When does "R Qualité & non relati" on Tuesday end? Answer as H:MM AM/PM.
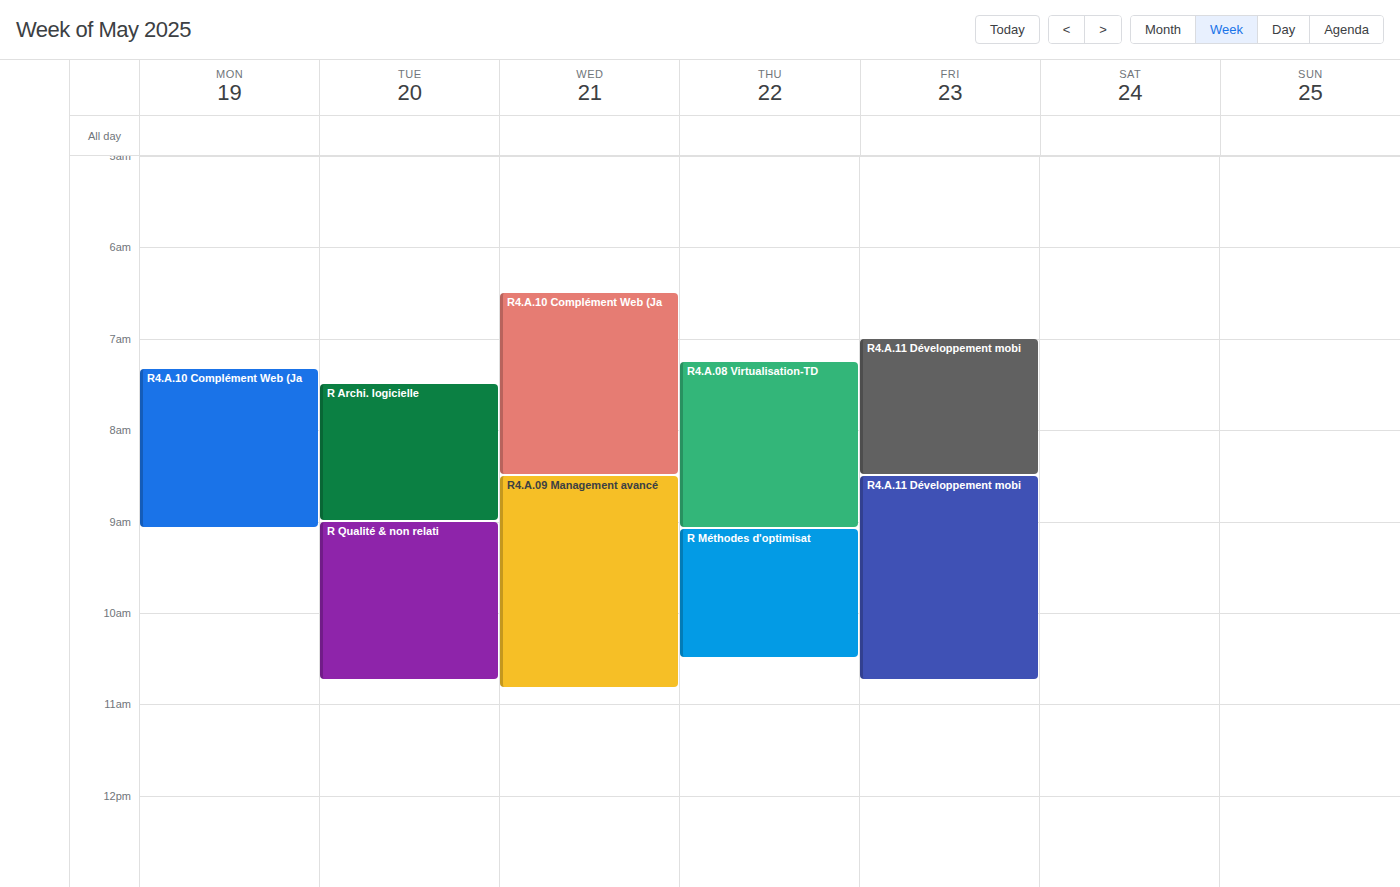
10:45 AM